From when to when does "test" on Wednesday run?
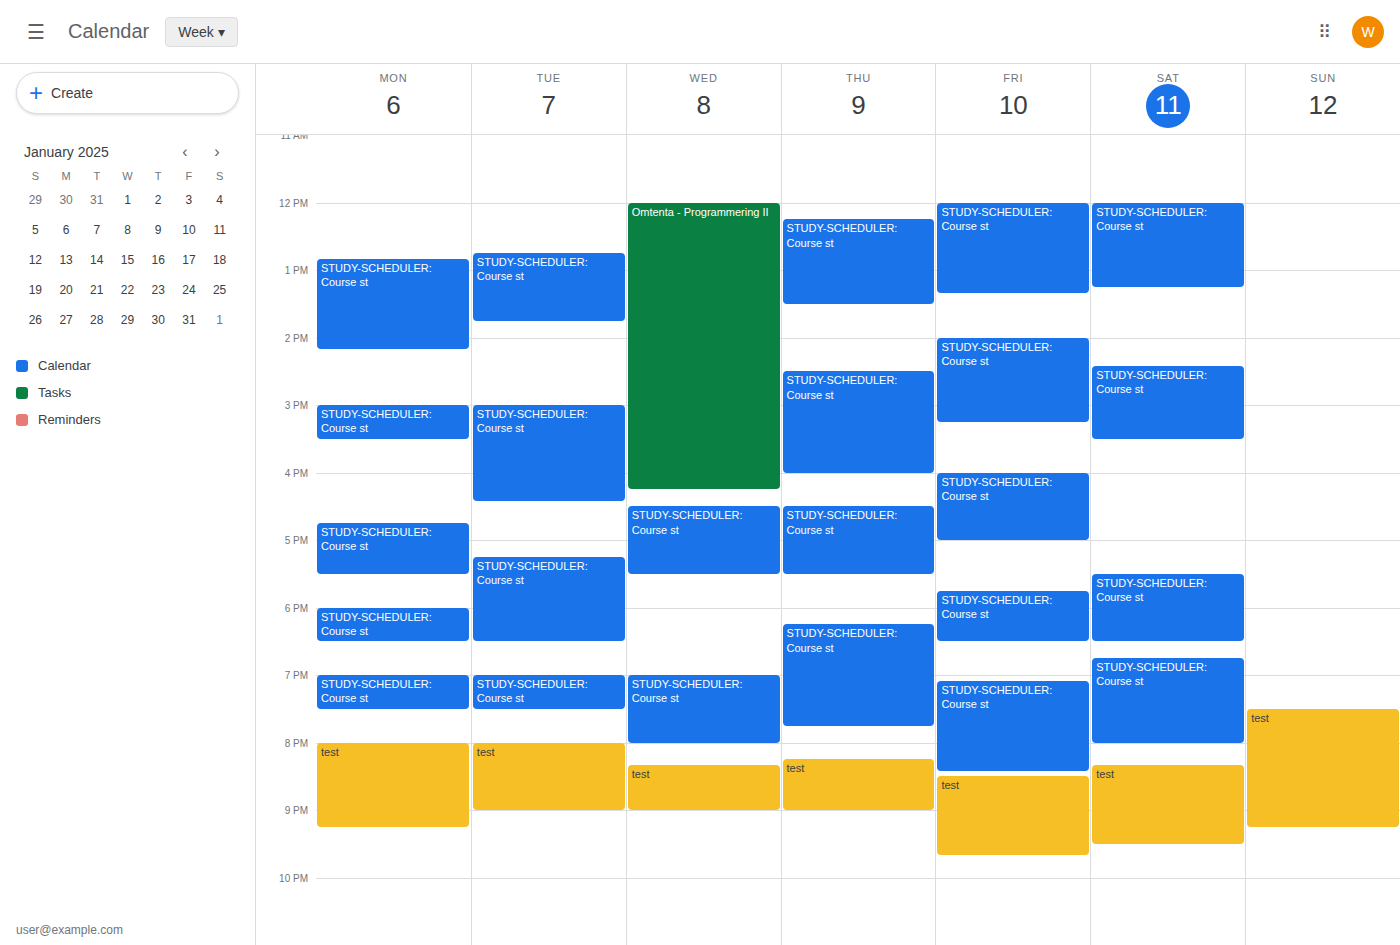
8:20 PM to 9:00 PM